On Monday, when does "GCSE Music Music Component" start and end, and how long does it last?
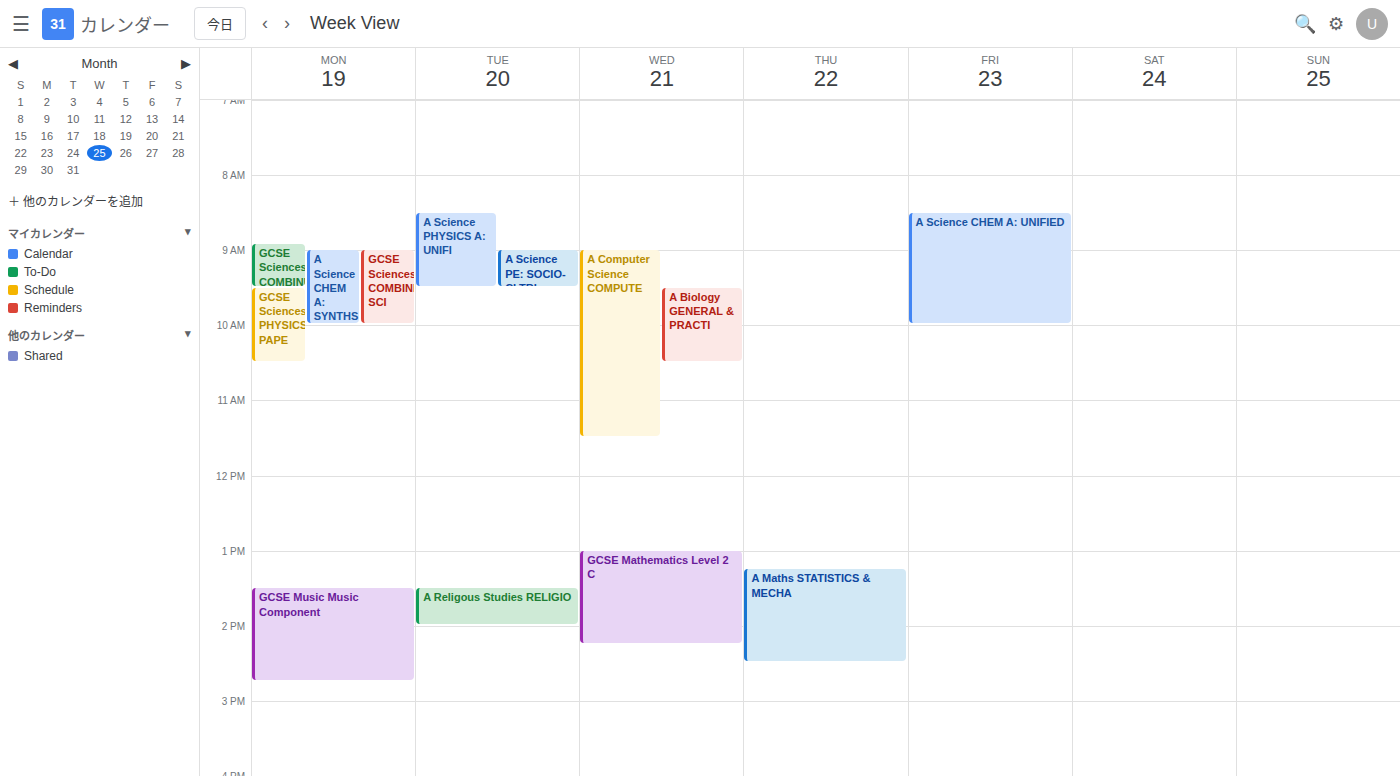
1:30 PM to 2:45 PM, 1 hour 15 minutes